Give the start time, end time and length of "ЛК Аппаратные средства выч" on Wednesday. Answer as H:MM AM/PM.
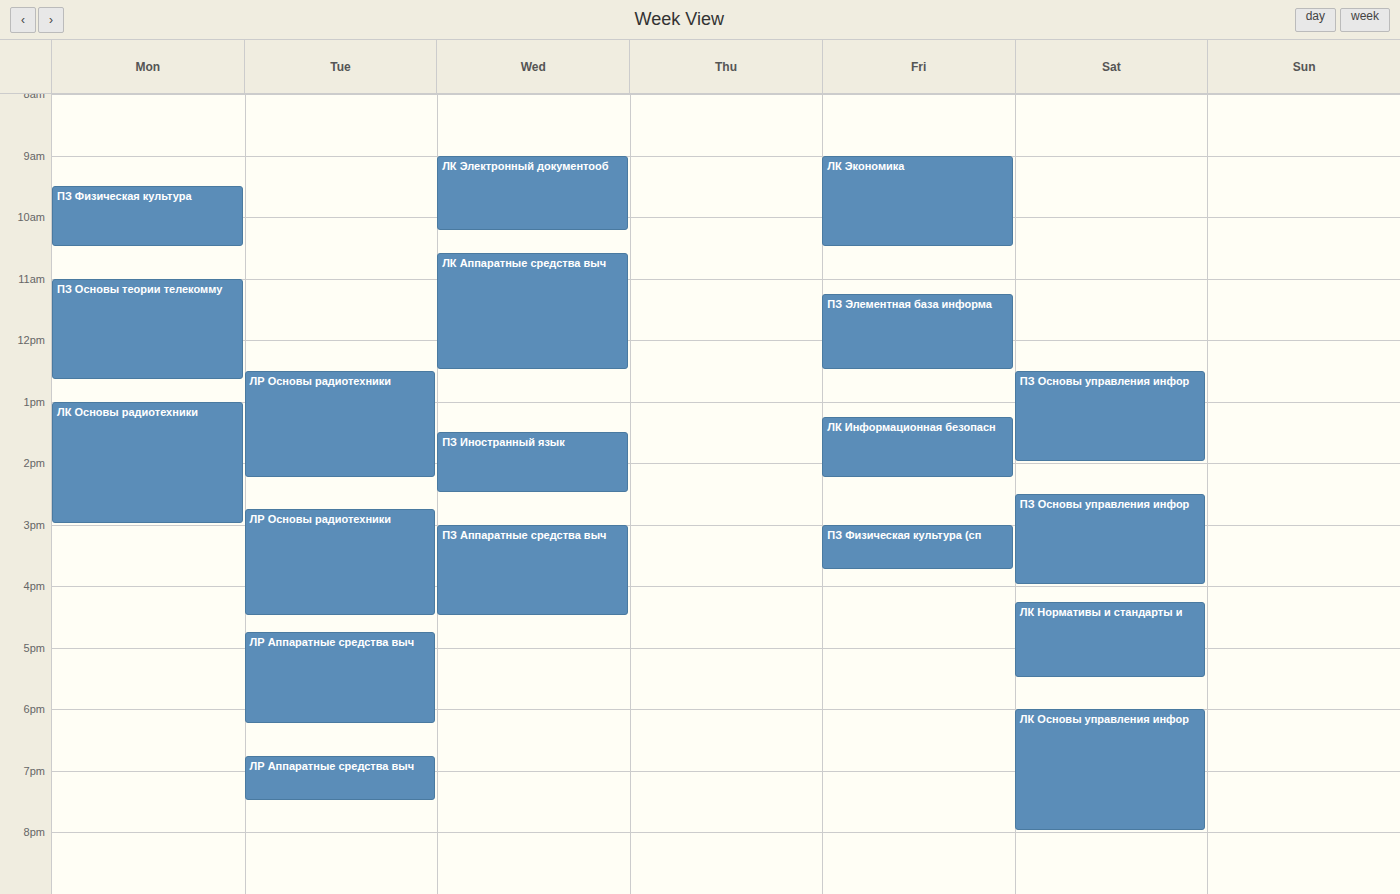
10:35 AM to 12:30 PM, 1 hour 55 minutes